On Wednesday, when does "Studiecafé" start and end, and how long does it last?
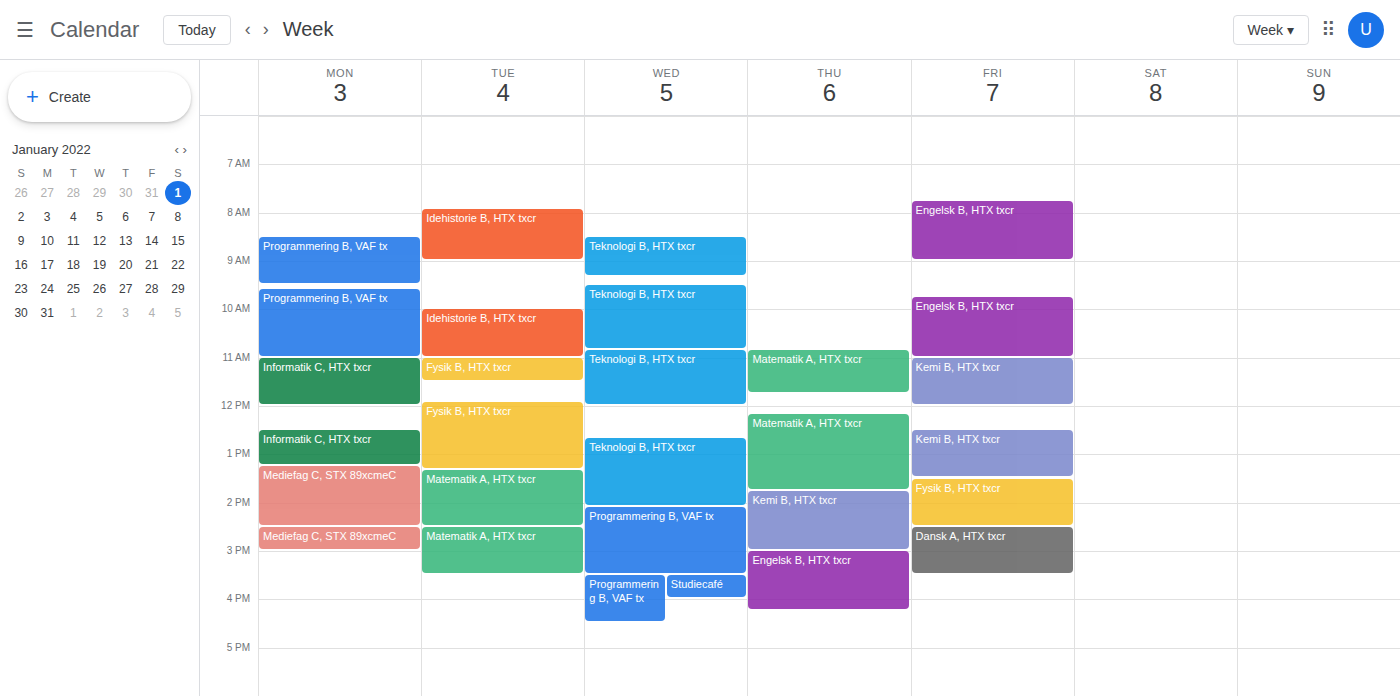
3:30 PM to 4:00 PM, 30 minutes